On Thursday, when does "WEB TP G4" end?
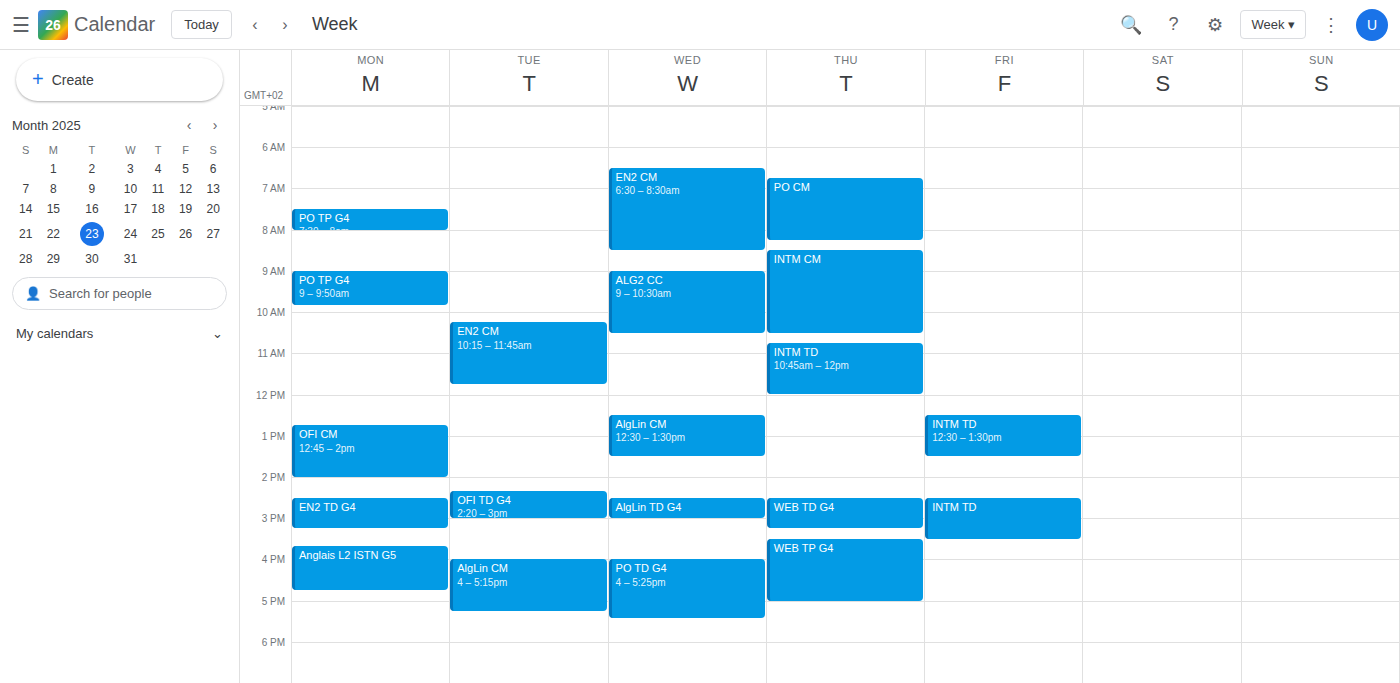
5:00 PM